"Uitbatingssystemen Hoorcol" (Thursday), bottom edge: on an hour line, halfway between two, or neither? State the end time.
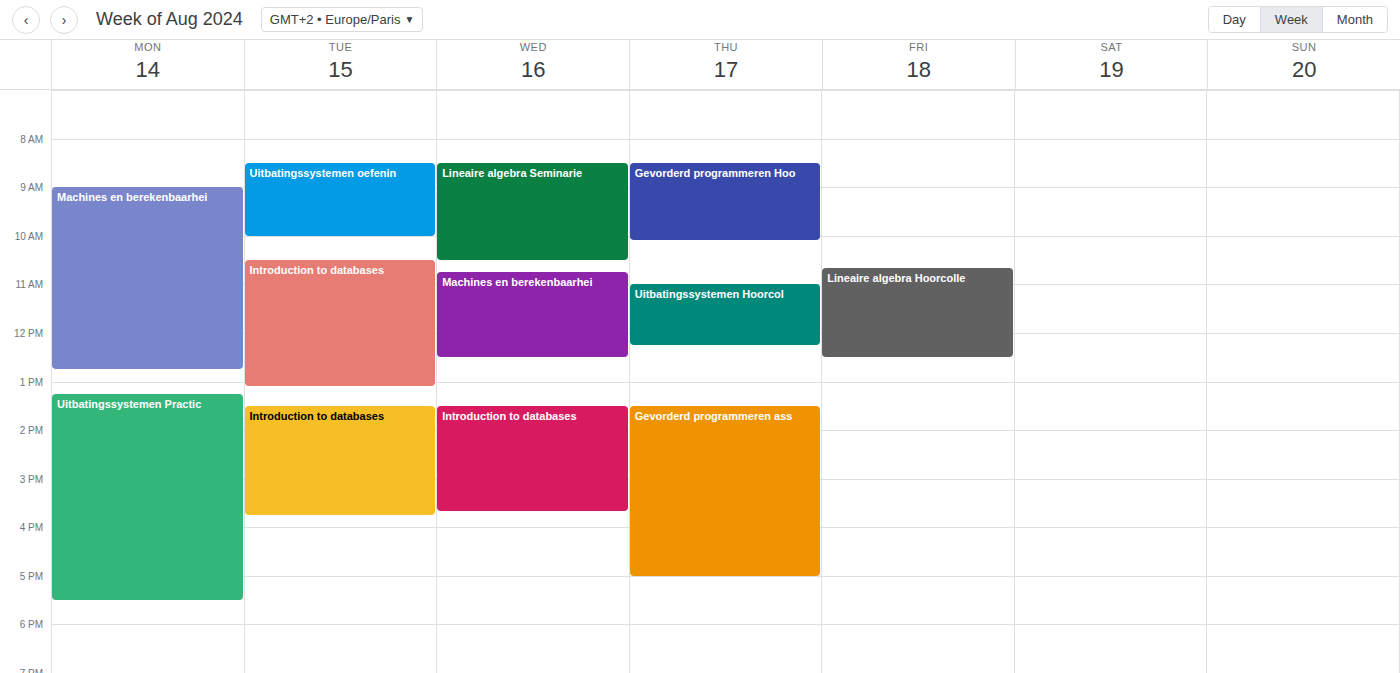
12:15 PM -- neither: a quarter of the way from the 12 PM line to the 1 PM line.